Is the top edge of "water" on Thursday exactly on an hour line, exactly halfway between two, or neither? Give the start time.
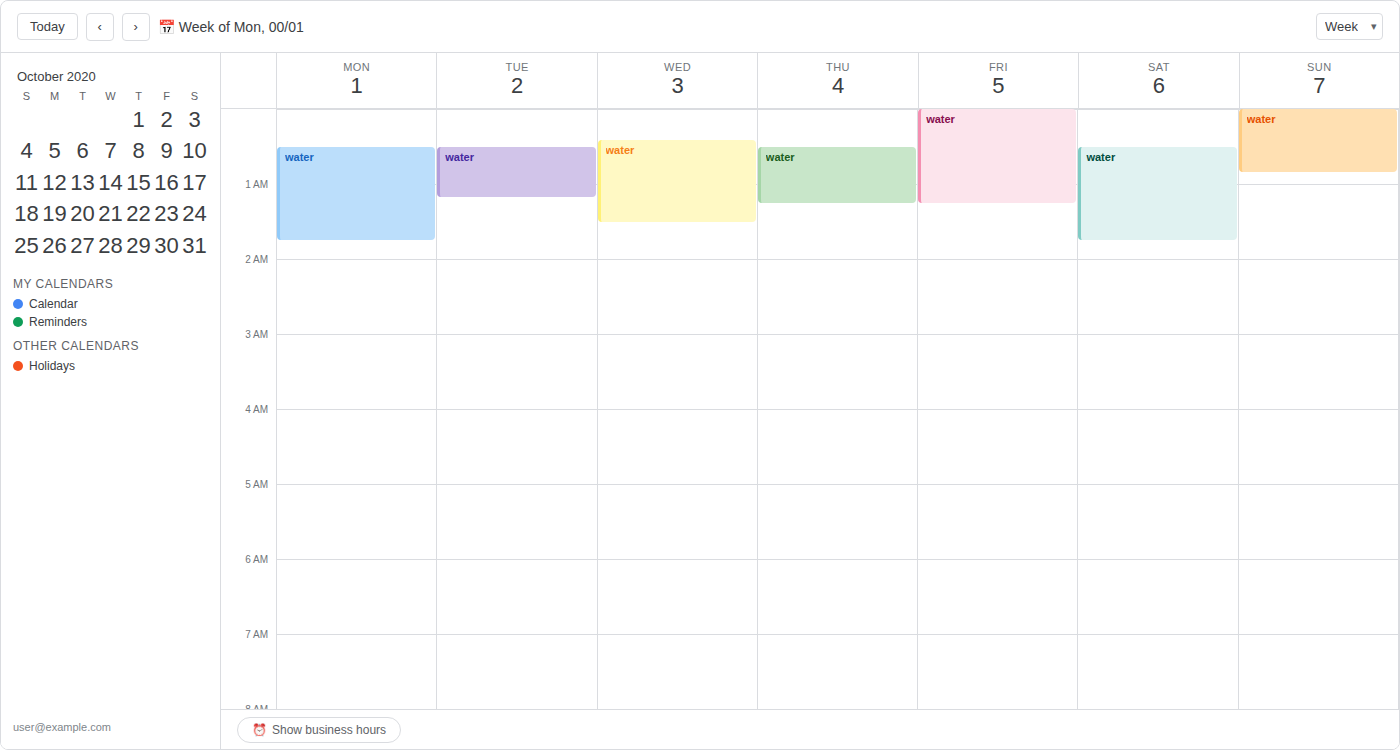
12:30 AM -- halfway between the 12 AM and 1 AM lines.